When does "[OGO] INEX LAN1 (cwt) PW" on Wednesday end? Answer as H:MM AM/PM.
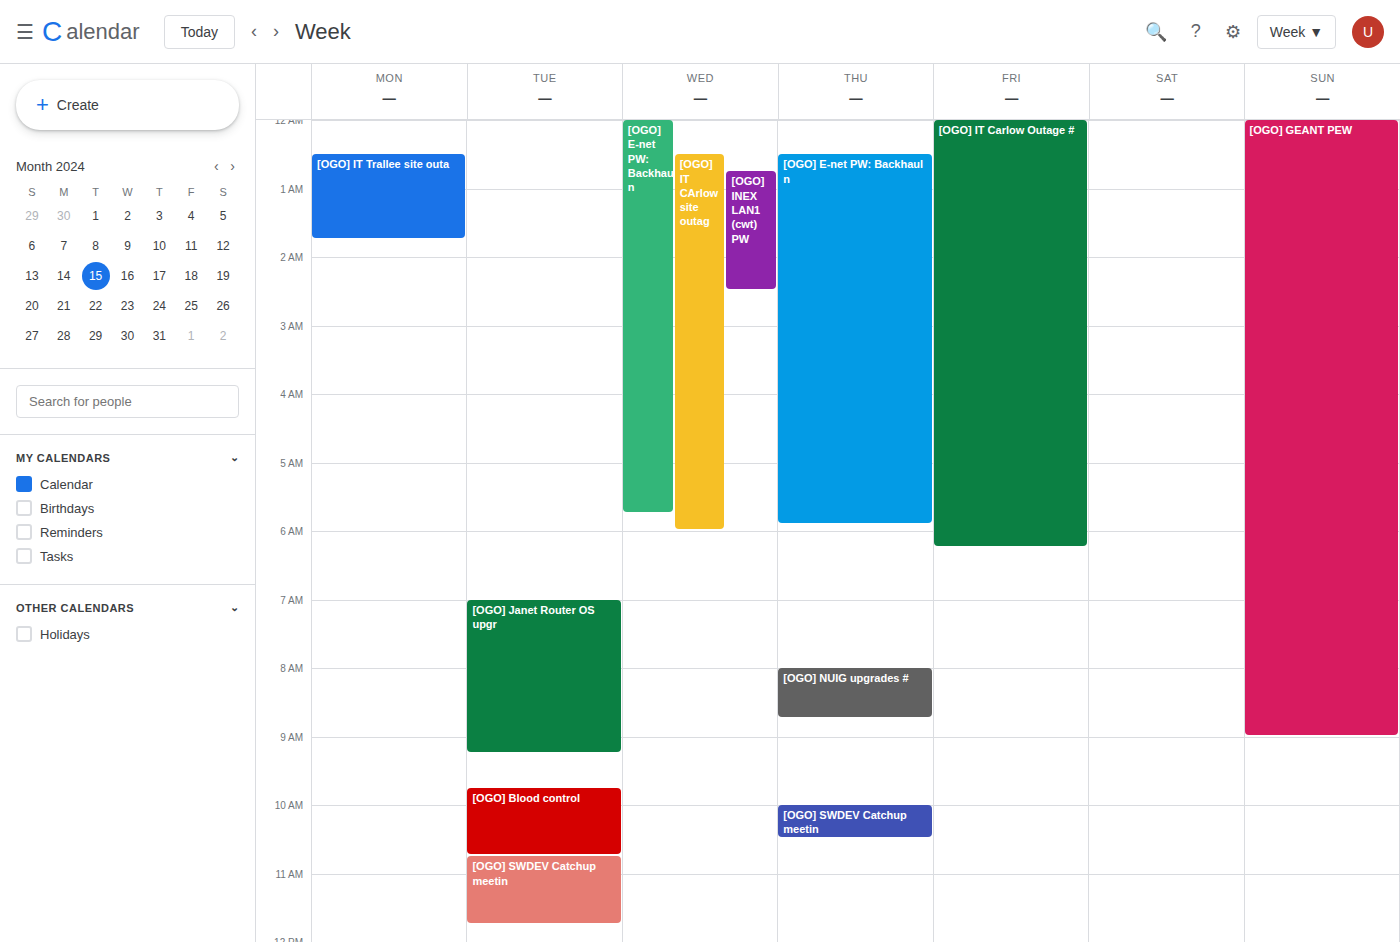
2:30 AM